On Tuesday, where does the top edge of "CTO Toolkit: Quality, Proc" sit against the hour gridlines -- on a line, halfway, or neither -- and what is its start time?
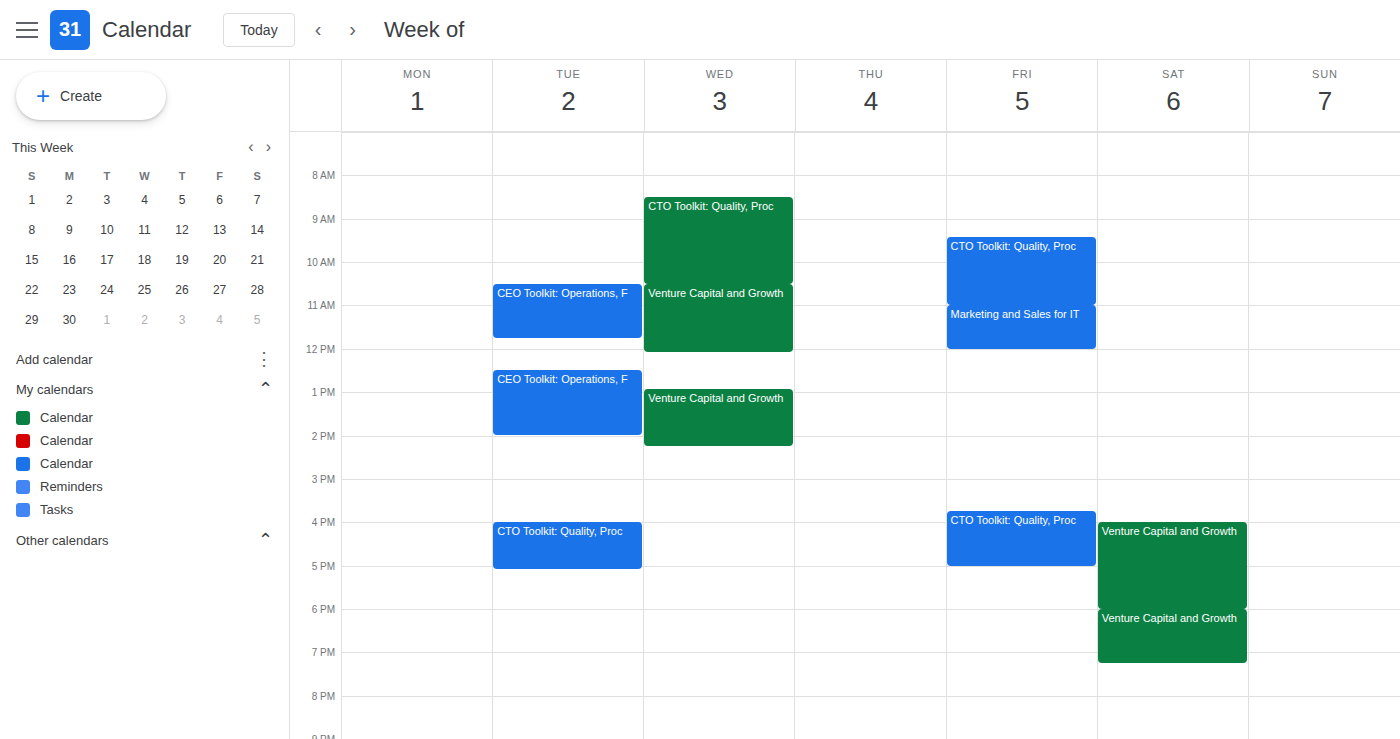
4:00 PM -- exactly on the 4 PM line.